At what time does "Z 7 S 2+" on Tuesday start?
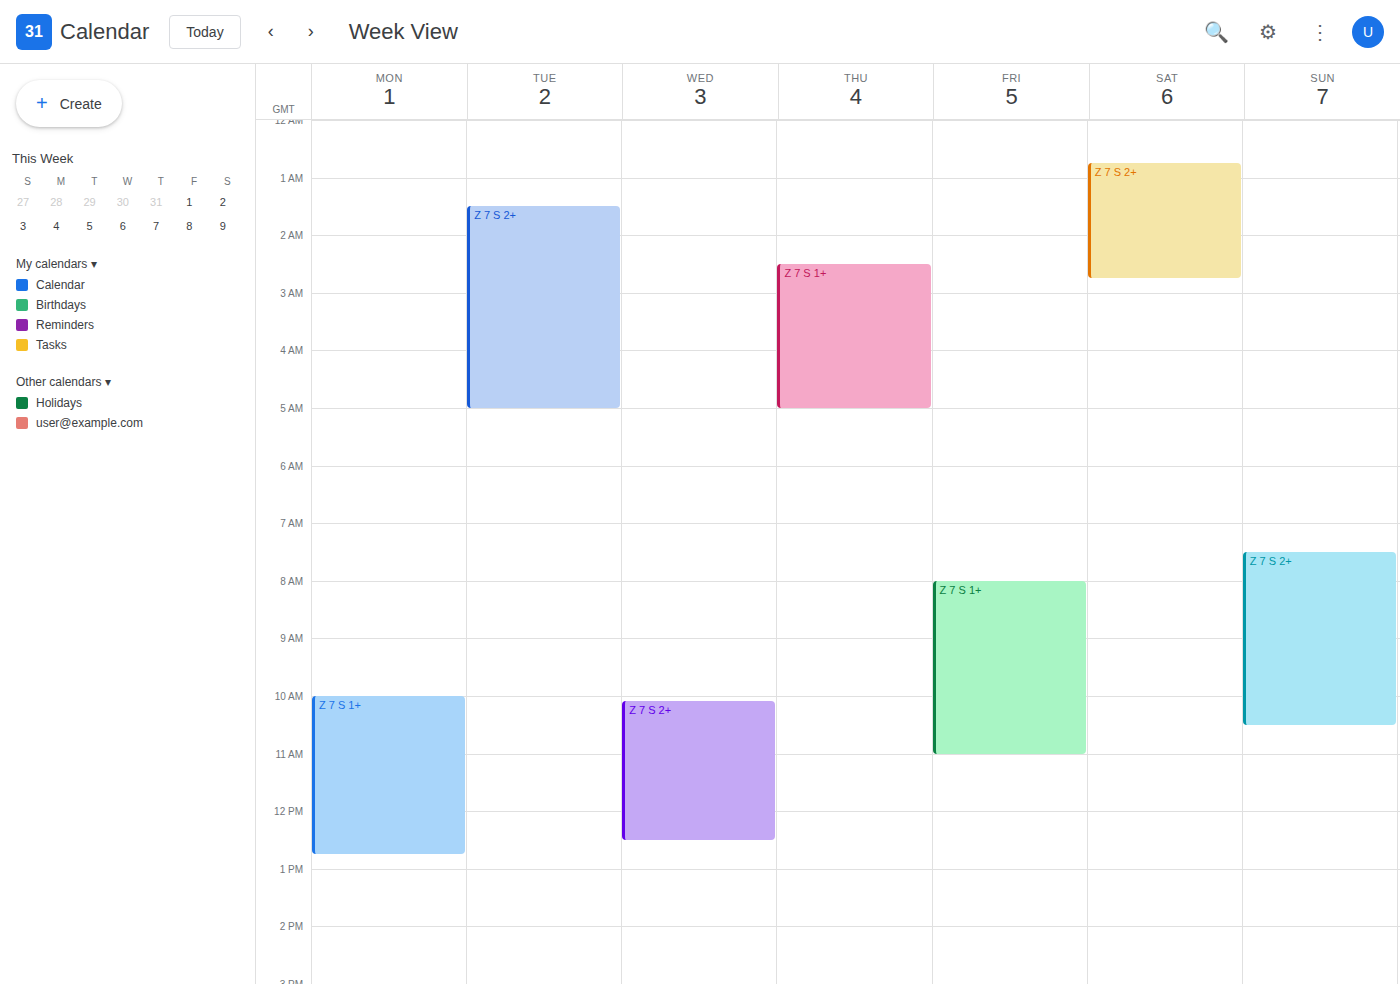
1:30 AM